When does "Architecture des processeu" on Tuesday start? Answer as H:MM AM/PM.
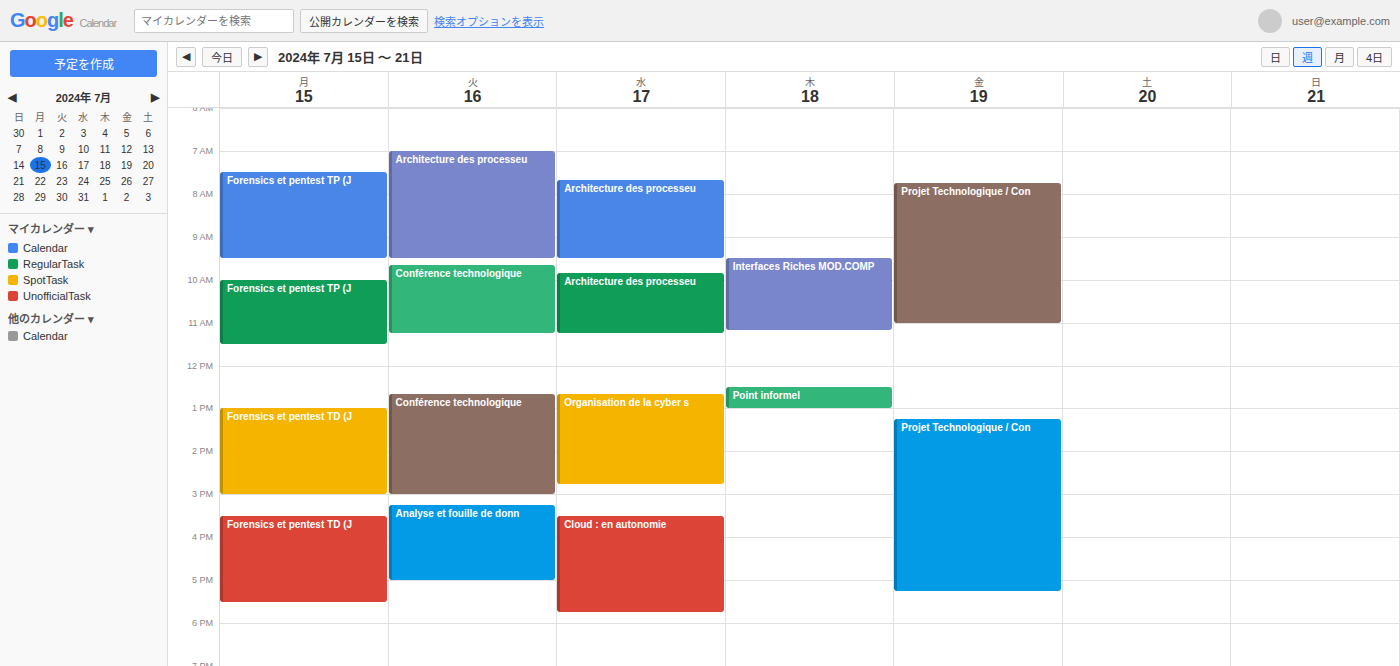
7:00 AM